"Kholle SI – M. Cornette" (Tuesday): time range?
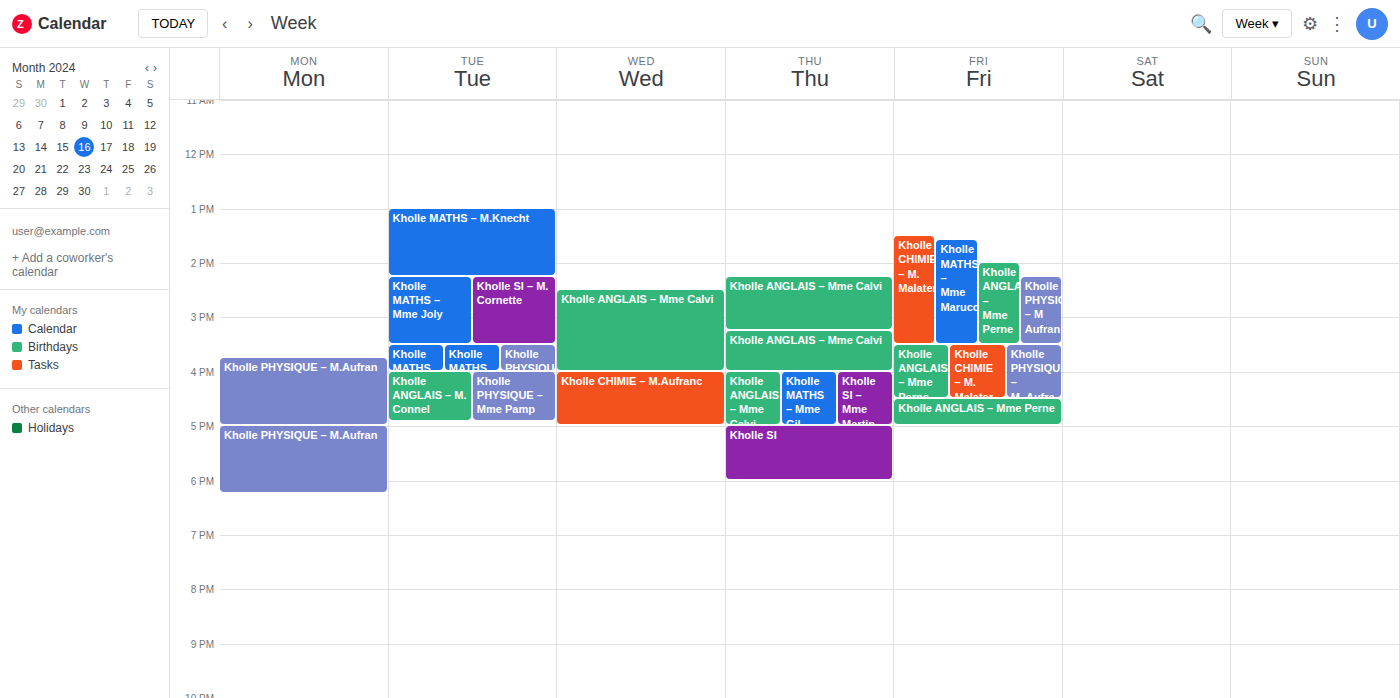
14:15 to 15:30